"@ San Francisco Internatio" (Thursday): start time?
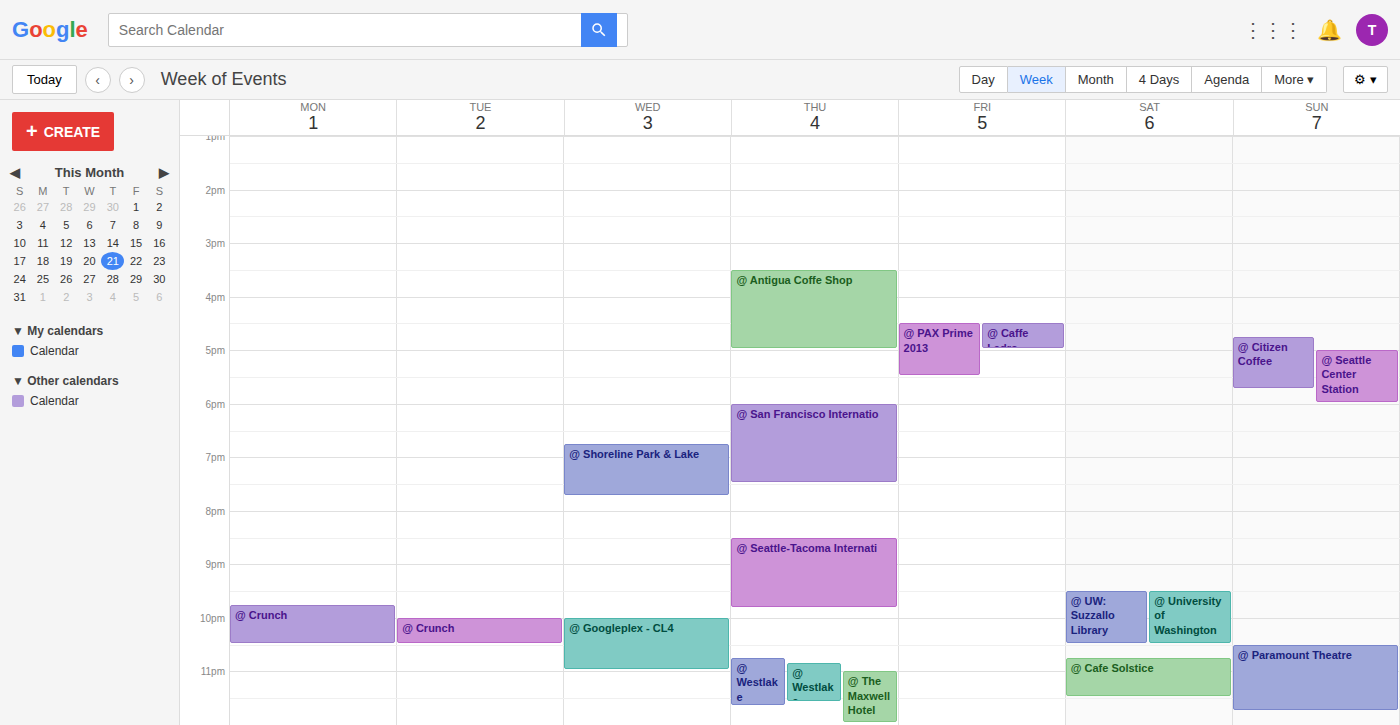
6:00 PM